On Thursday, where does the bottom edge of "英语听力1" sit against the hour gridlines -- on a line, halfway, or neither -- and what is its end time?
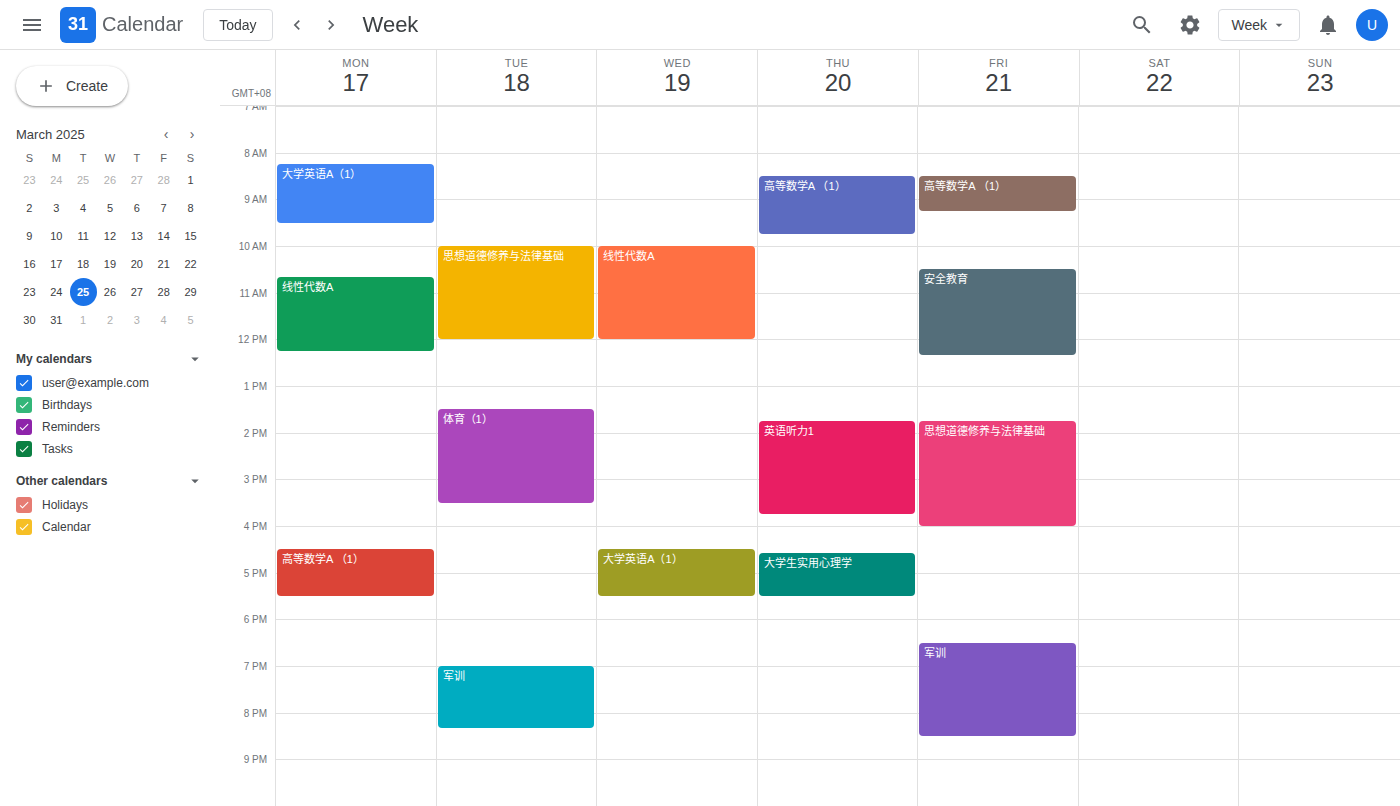
15:45 -- neither: three quarters of the way from the 15:00 line to the 16:00 line.